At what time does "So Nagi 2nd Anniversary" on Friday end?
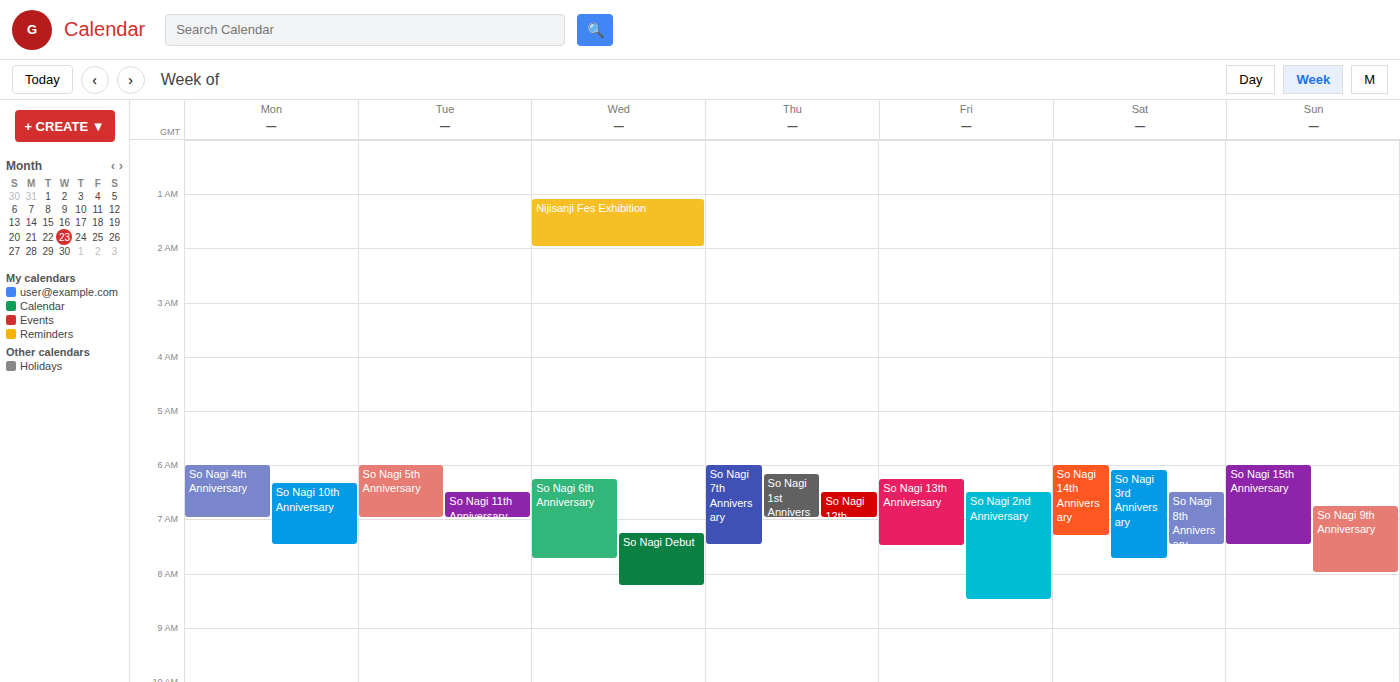
8:30 AM